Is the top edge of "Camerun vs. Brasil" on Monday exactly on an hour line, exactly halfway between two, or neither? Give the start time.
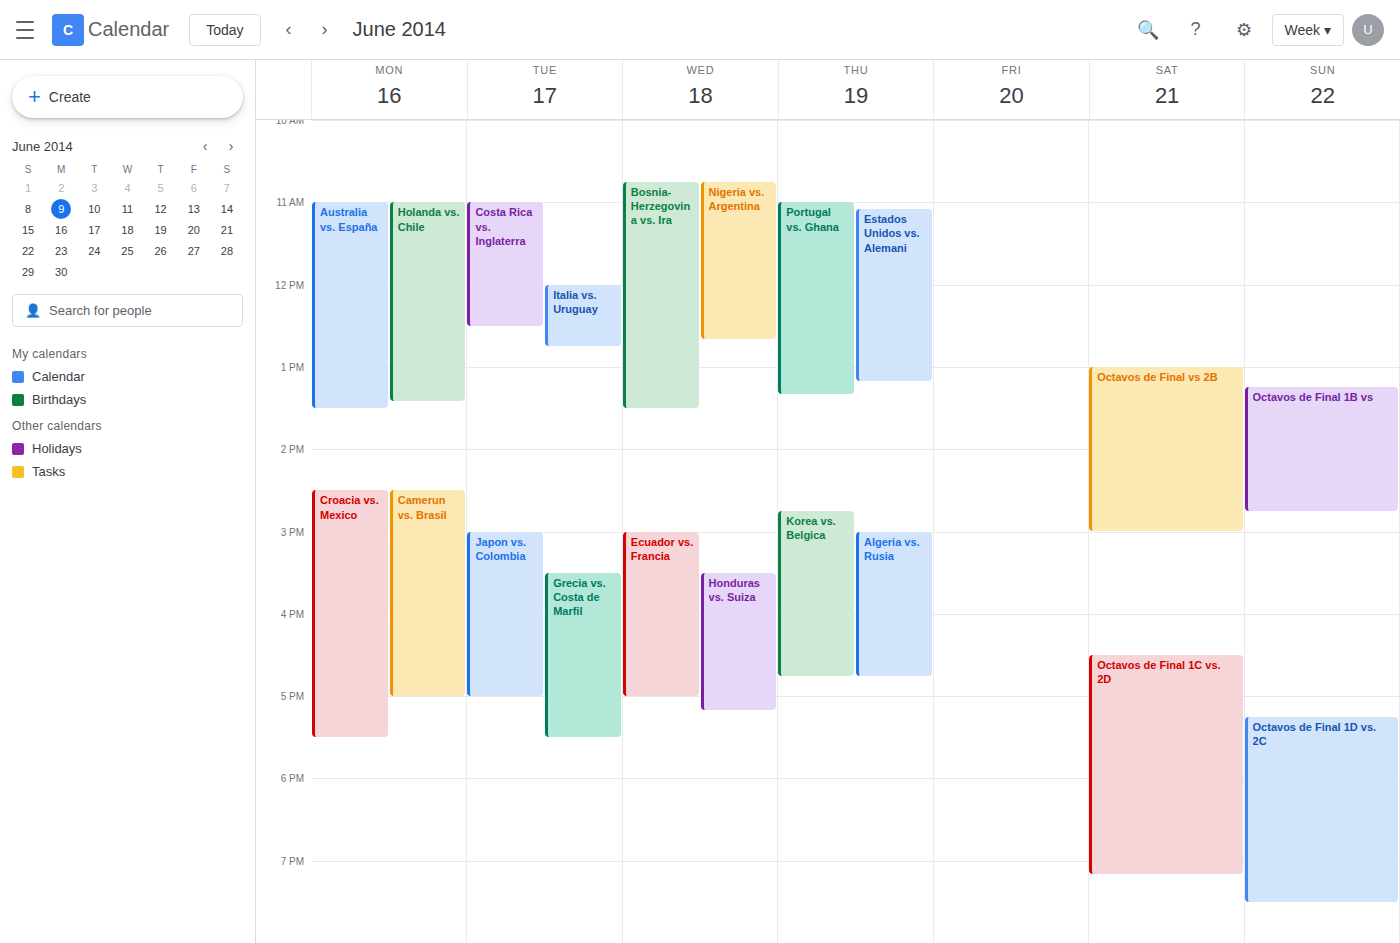
14:30 -- halfway between the 14:00 and 15:00 lines.